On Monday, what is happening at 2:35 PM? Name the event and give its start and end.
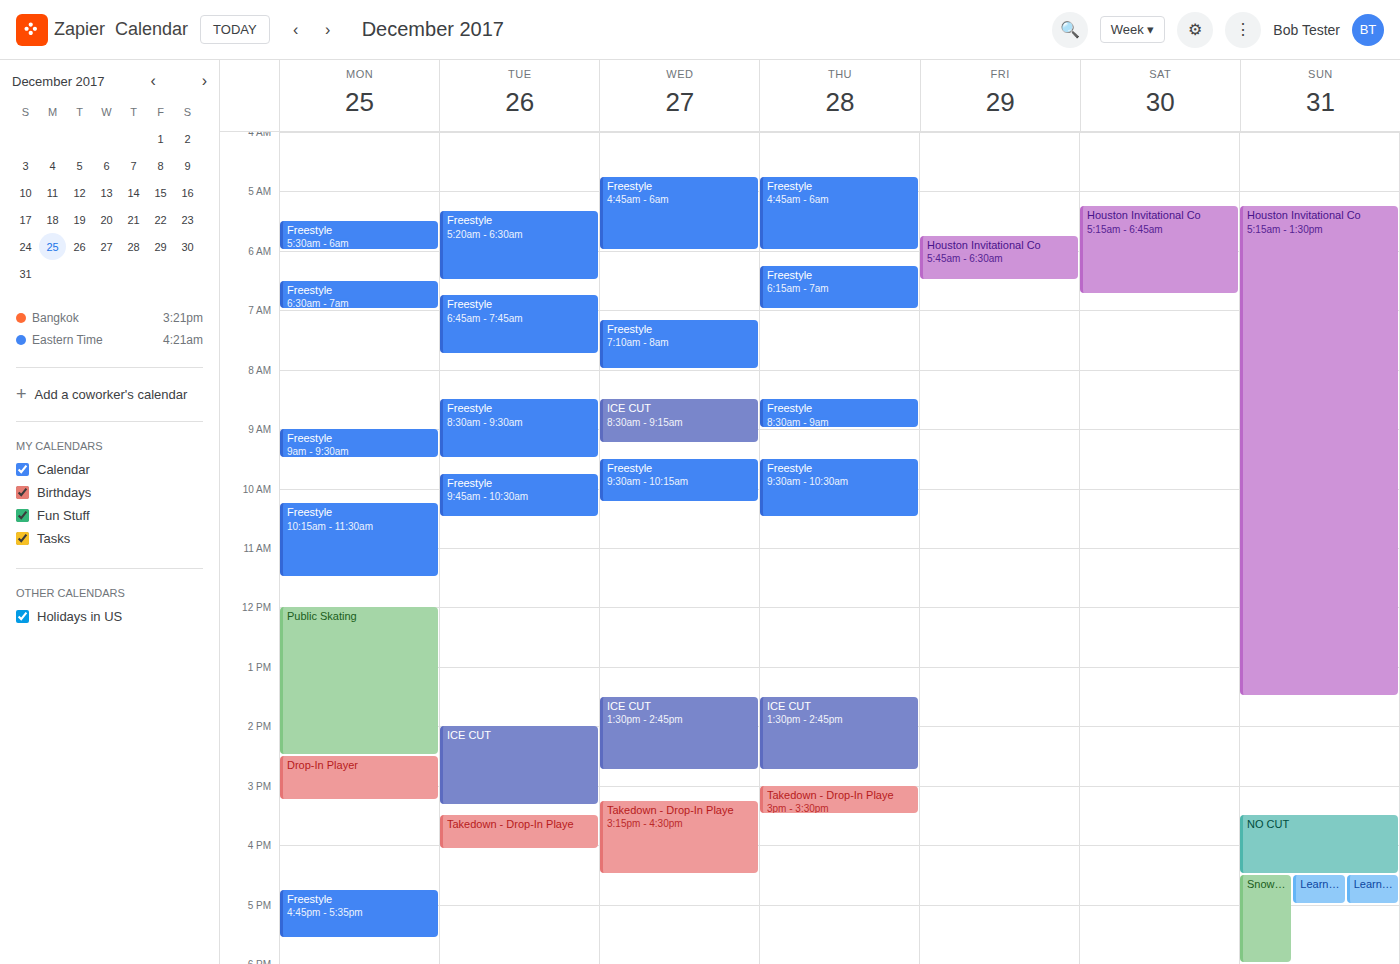
"Drop-In Player", 2:30 PM to 3:15 PM